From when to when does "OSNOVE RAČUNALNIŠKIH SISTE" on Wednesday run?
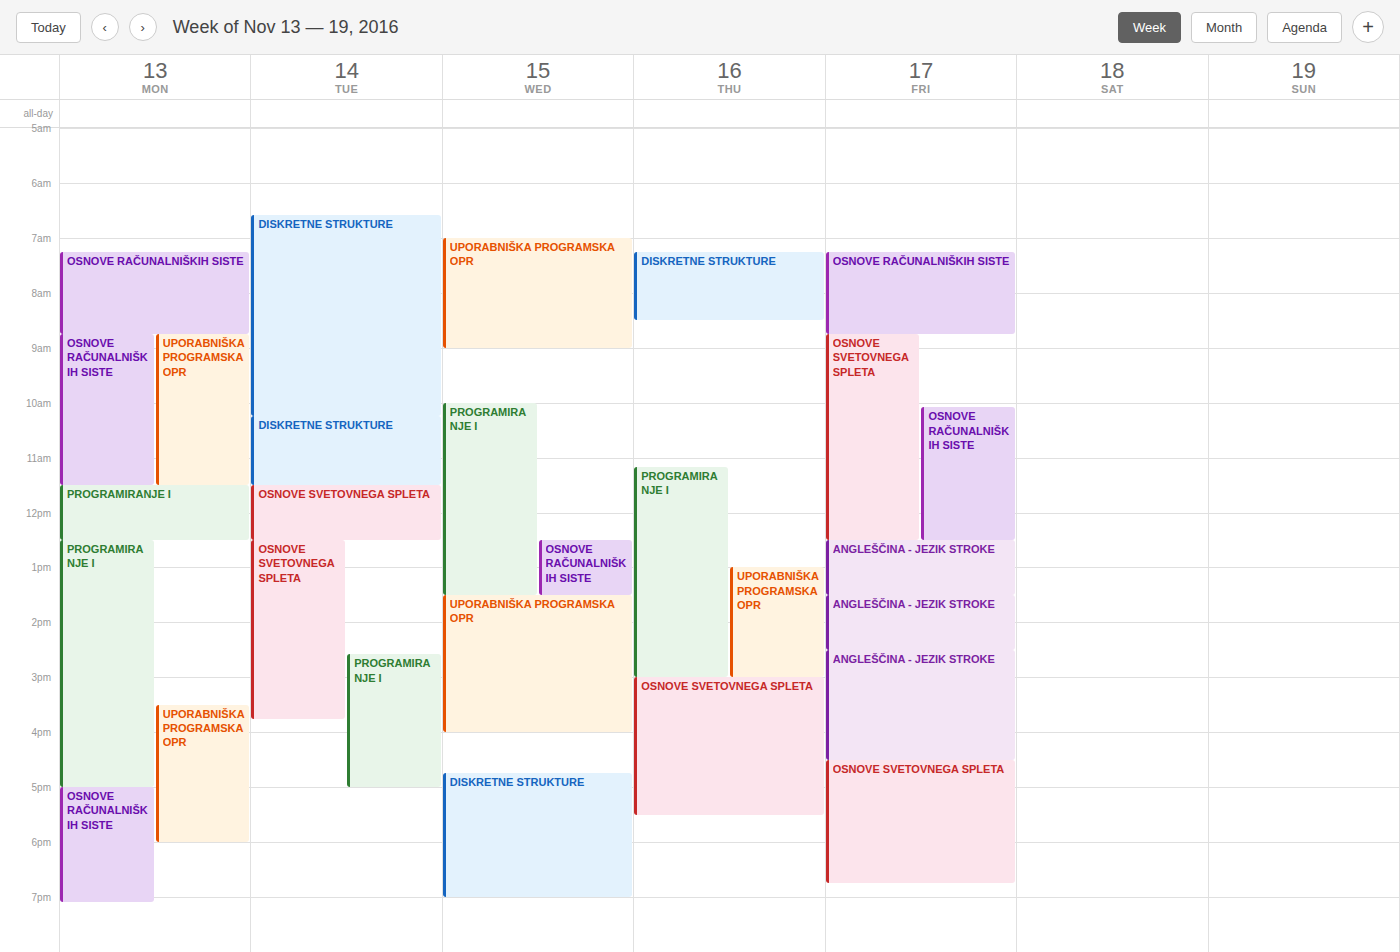
12:30 to 13:30